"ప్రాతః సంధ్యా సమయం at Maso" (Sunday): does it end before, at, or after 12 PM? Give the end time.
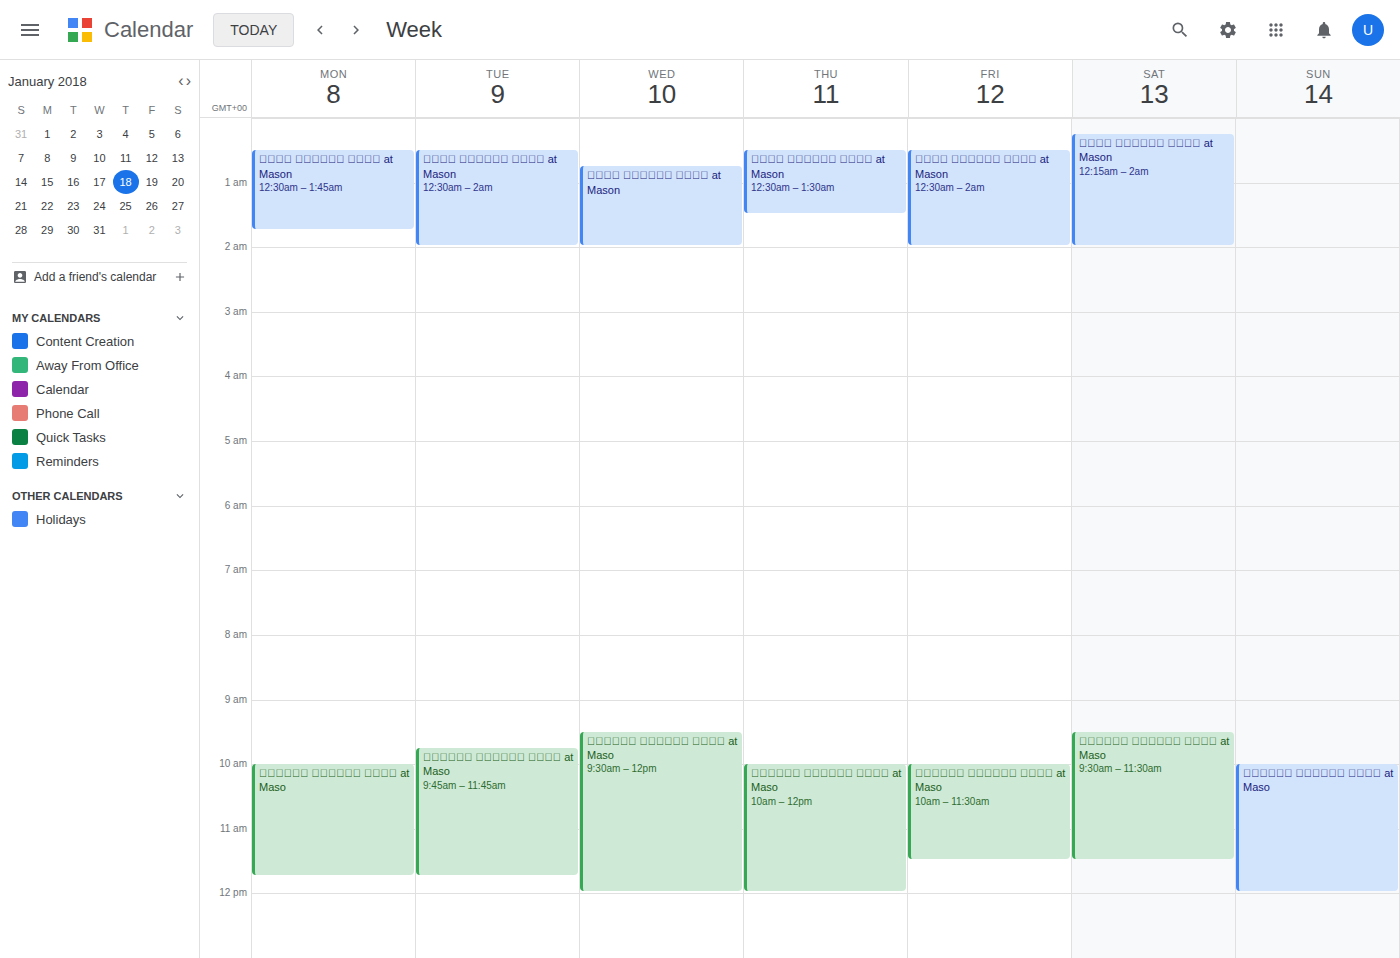
12:00 PM -- exactly at 12 PM, on the 12 PM line.